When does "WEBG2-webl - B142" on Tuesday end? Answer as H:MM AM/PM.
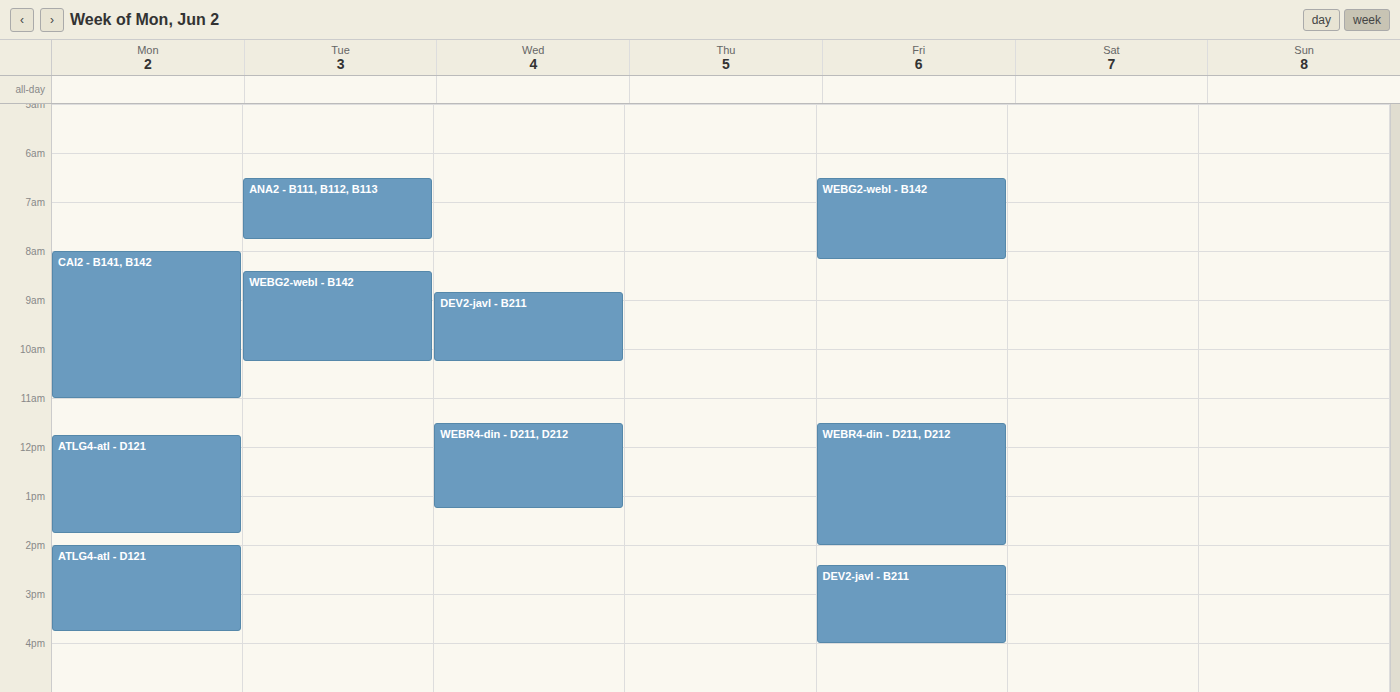
10:15 AM